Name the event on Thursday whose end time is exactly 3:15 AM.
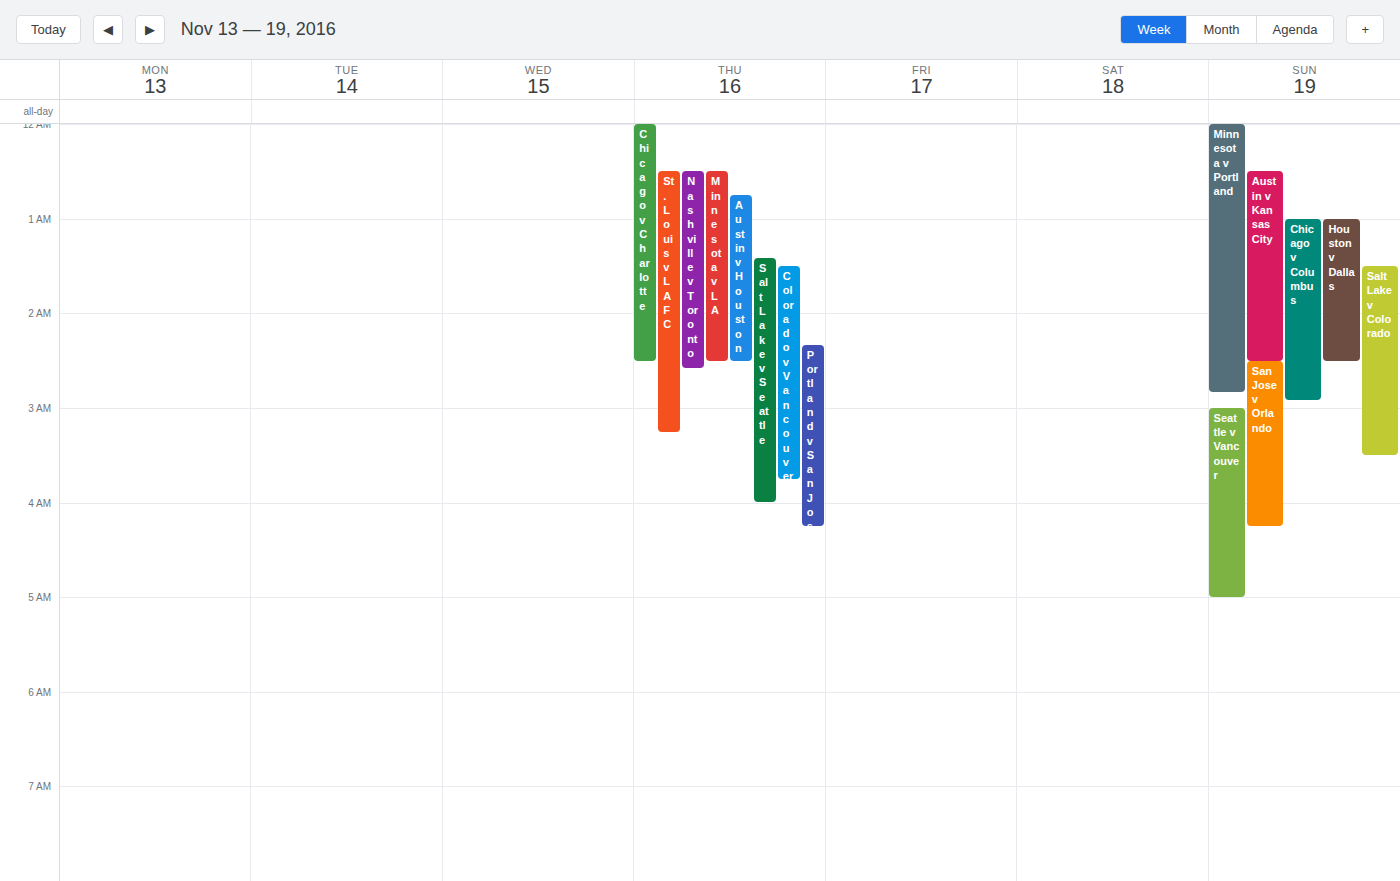
"St. Louis v LAFC"